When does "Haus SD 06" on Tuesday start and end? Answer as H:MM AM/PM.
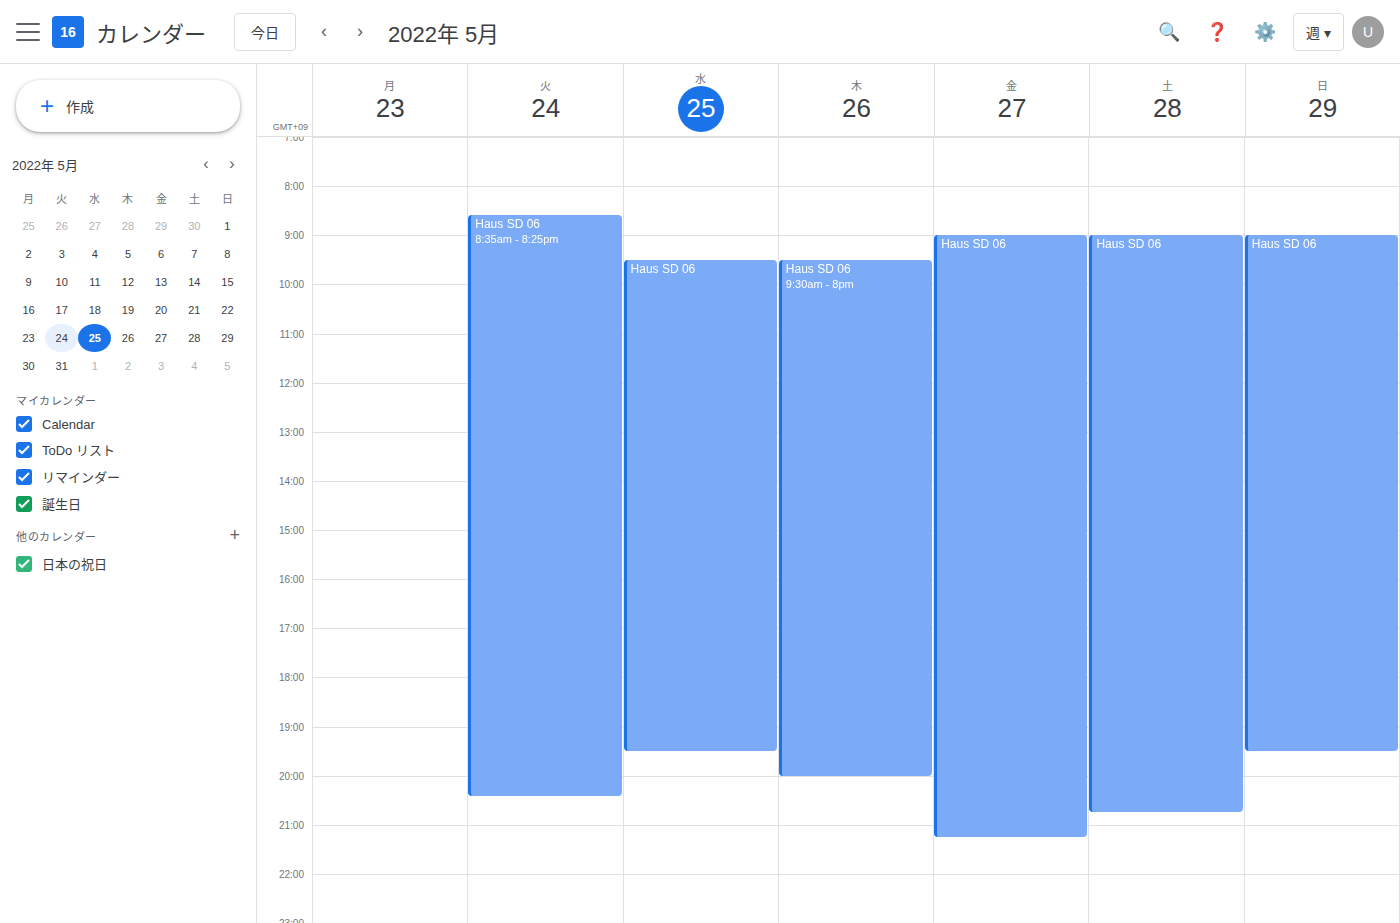
8:35 AM to 8:25 PM